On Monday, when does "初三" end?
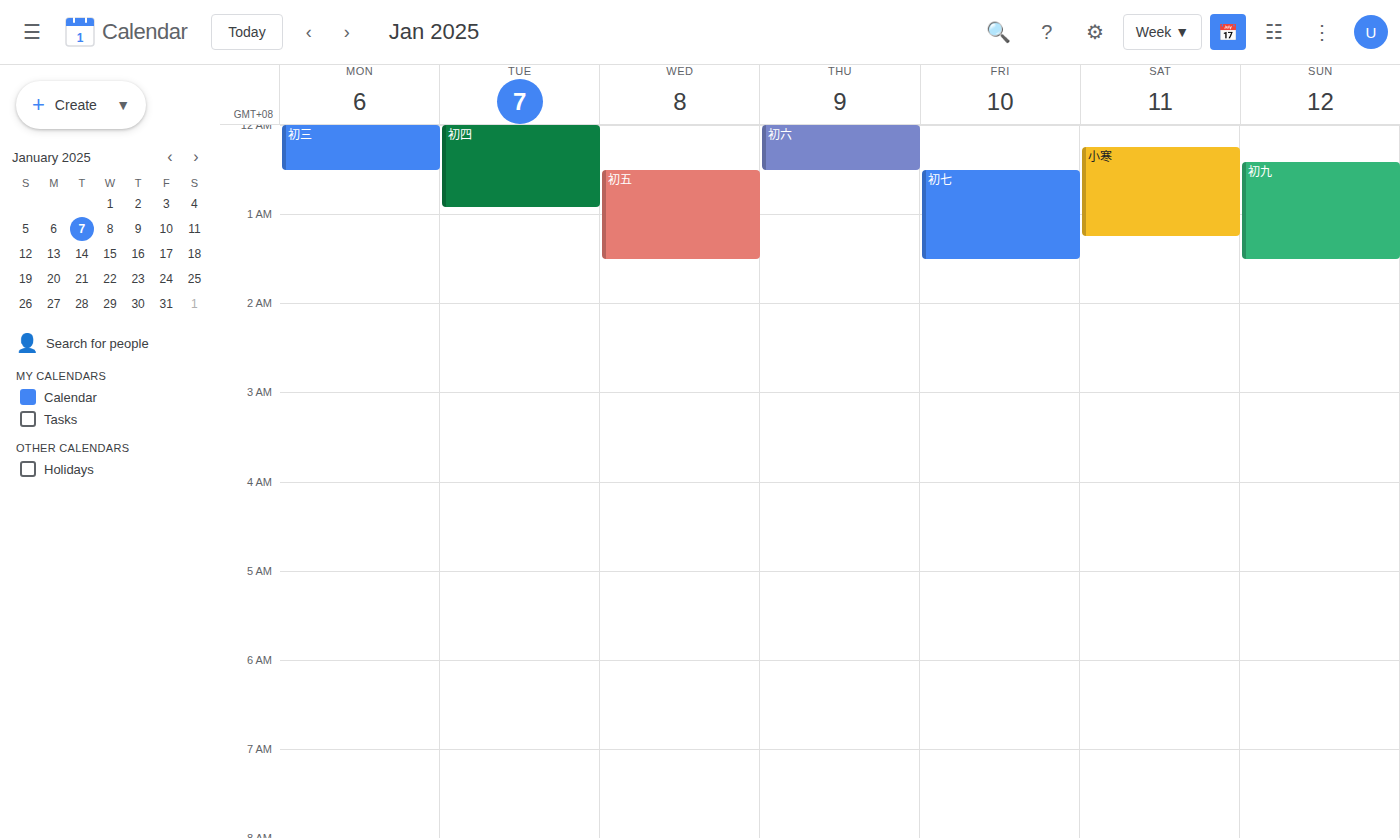
12:30 AM